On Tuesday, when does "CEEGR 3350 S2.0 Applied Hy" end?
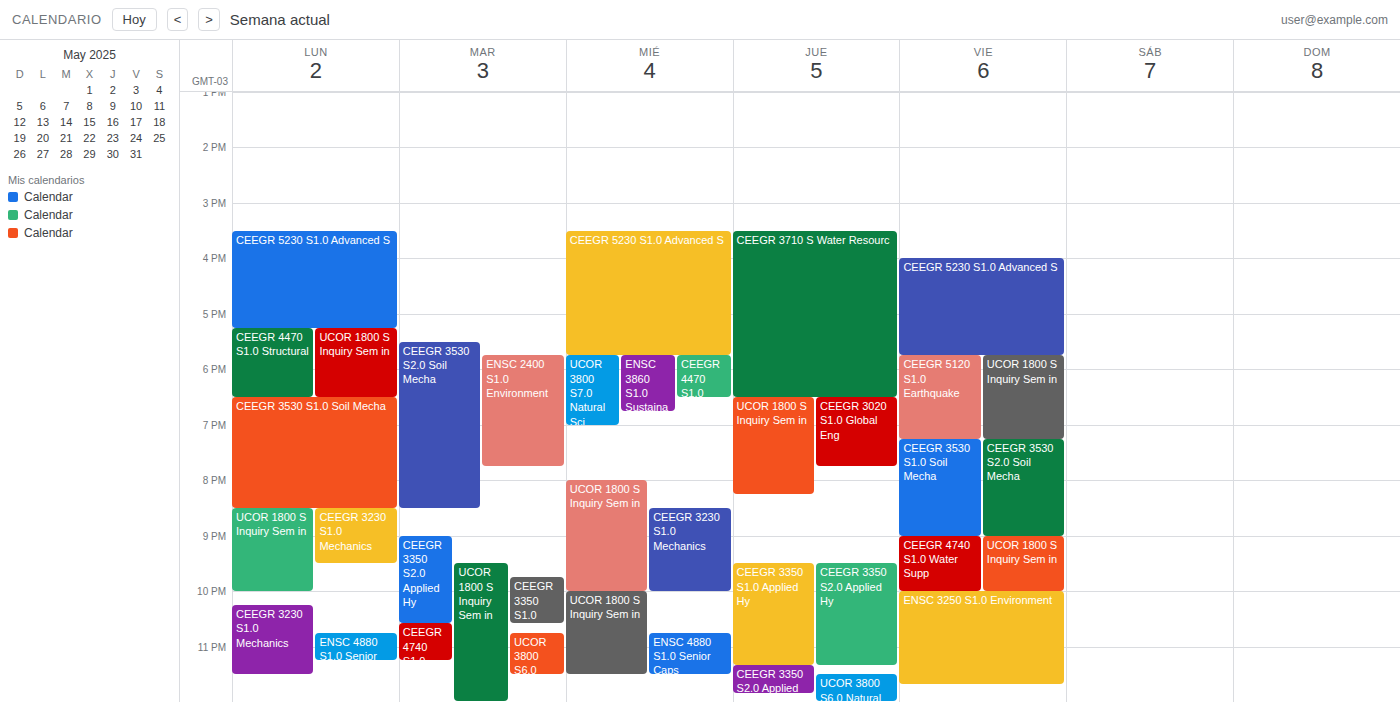
10:35 PM